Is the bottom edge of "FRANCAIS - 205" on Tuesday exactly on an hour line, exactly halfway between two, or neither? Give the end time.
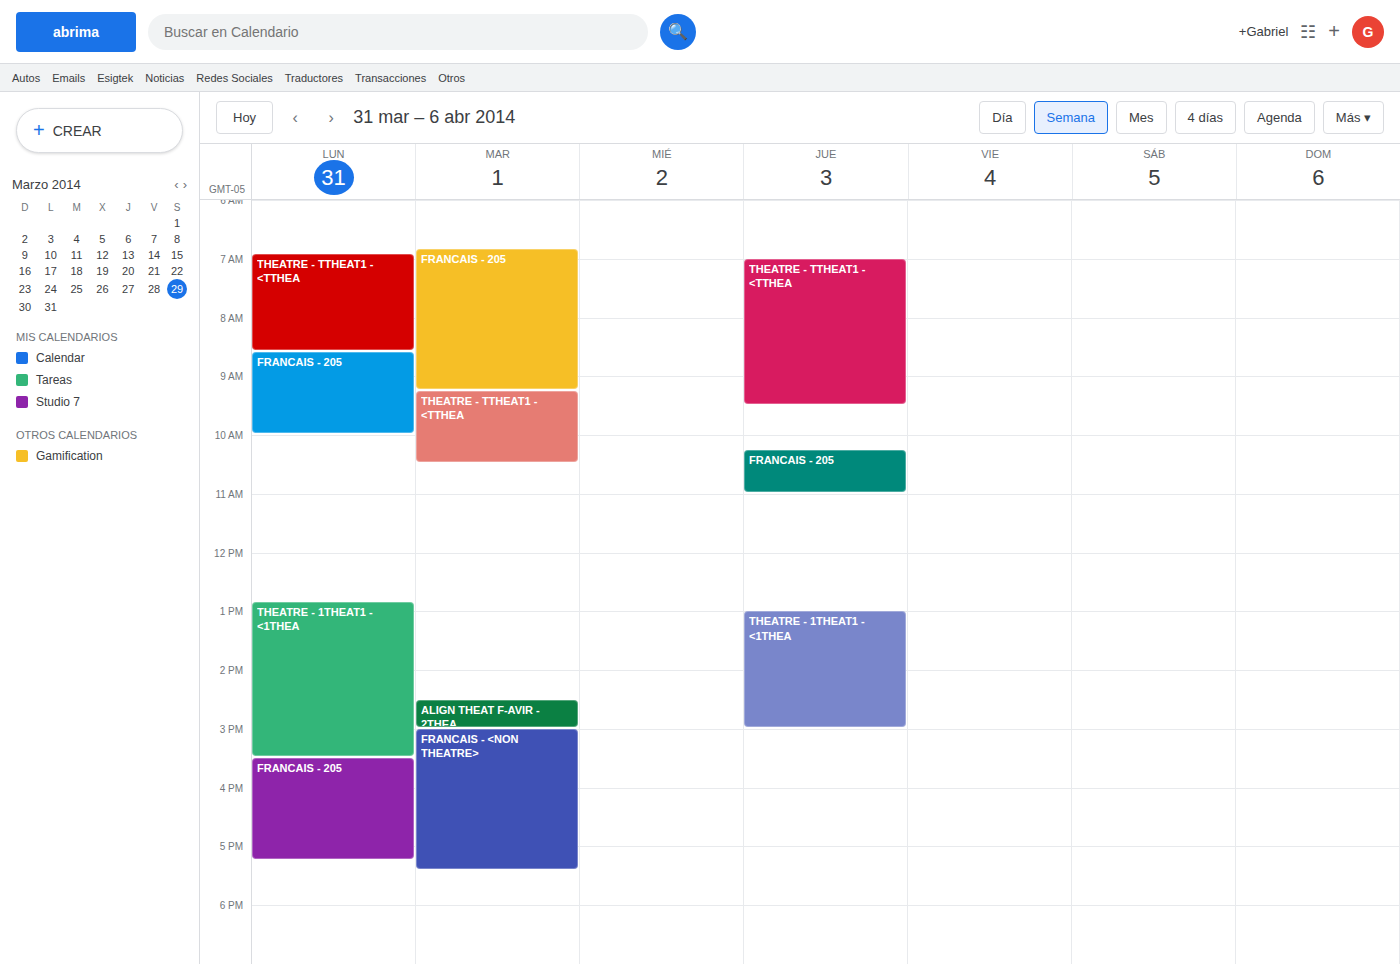
09:15 -- neither: a quarter of the way from the 09:00 line to the 10:00 line.